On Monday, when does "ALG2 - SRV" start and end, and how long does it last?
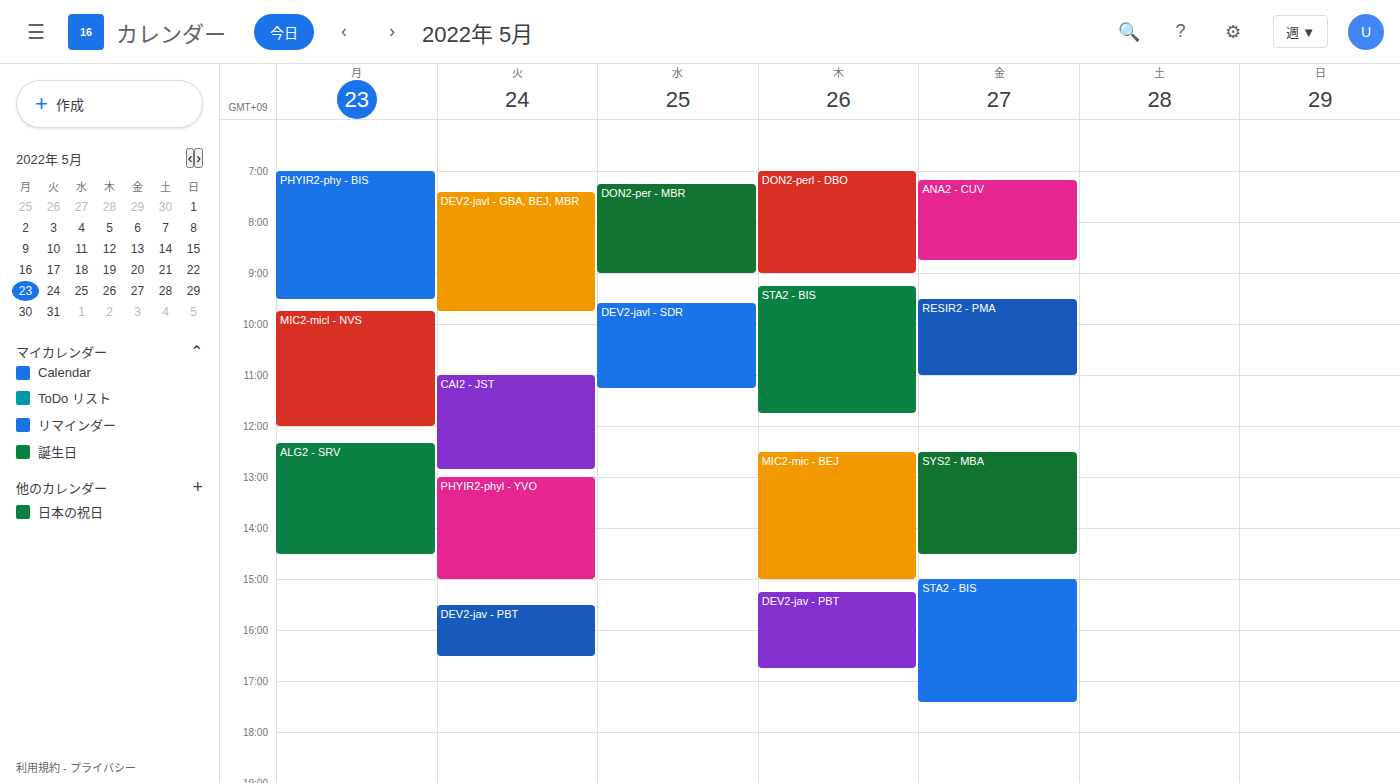
12:20 PM to 2:30 PM, 2 hours 10 minutes